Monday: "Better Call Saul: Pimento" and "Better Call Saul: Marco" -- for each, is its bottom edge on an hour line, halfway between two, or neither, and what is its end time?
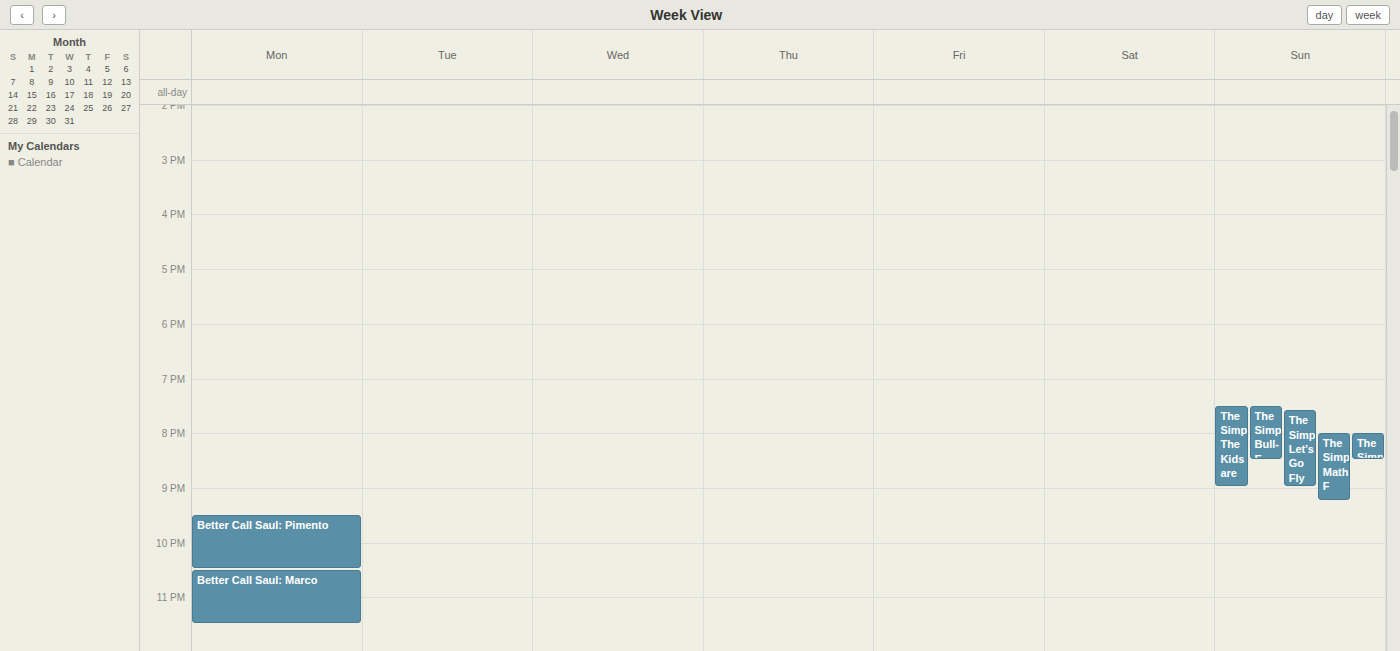
"Better Call Saul: Pimento": 10:30 PM, halfway between the 10 PM and 11 PM lines. "Better Call Saul: Marco": 11:30 PM, halfway between the 11 PM and 12 AM lines.